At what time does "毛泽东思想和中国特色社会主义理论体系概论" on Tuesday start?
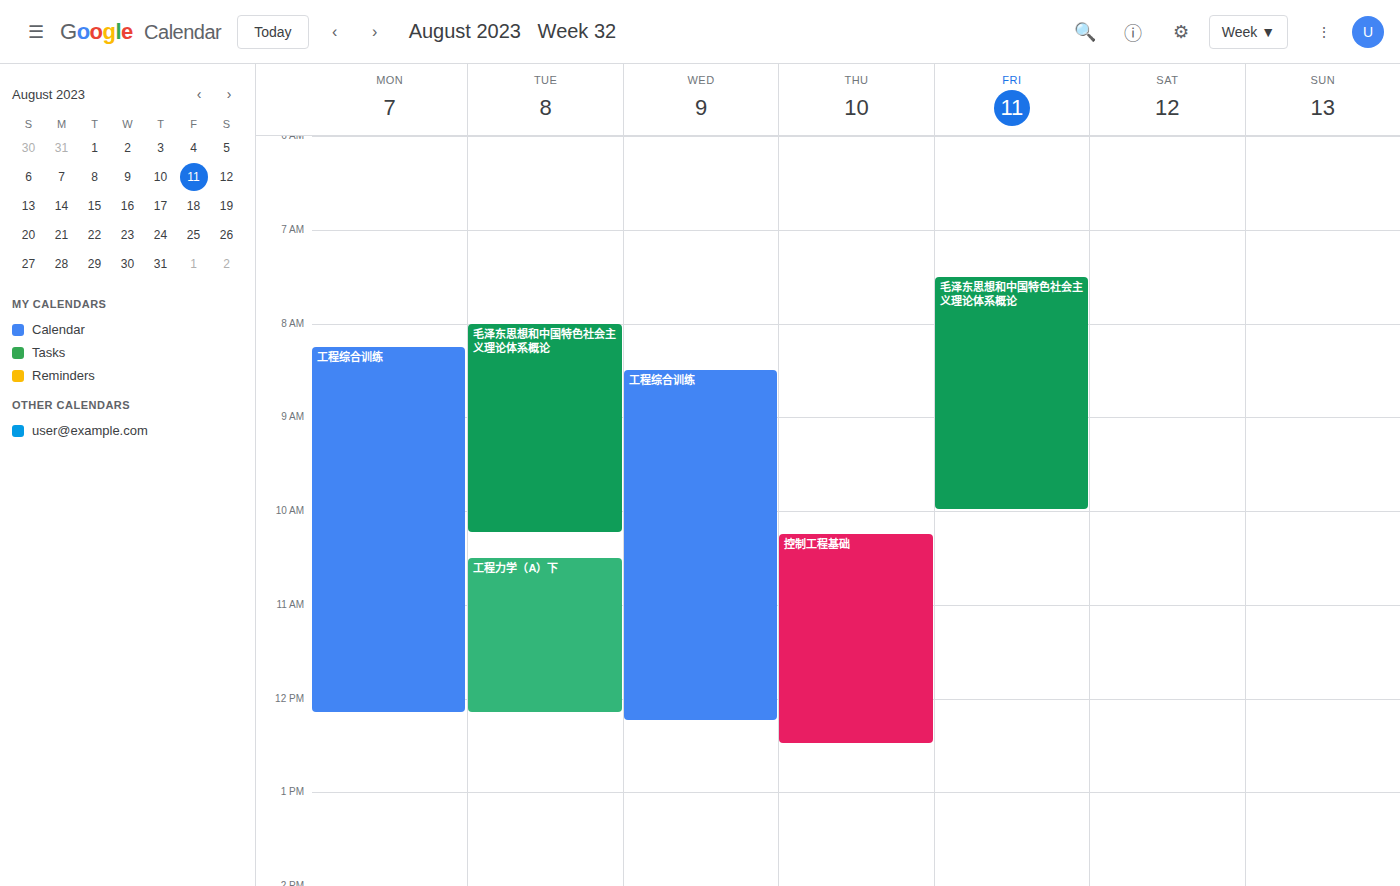
8:00 AM